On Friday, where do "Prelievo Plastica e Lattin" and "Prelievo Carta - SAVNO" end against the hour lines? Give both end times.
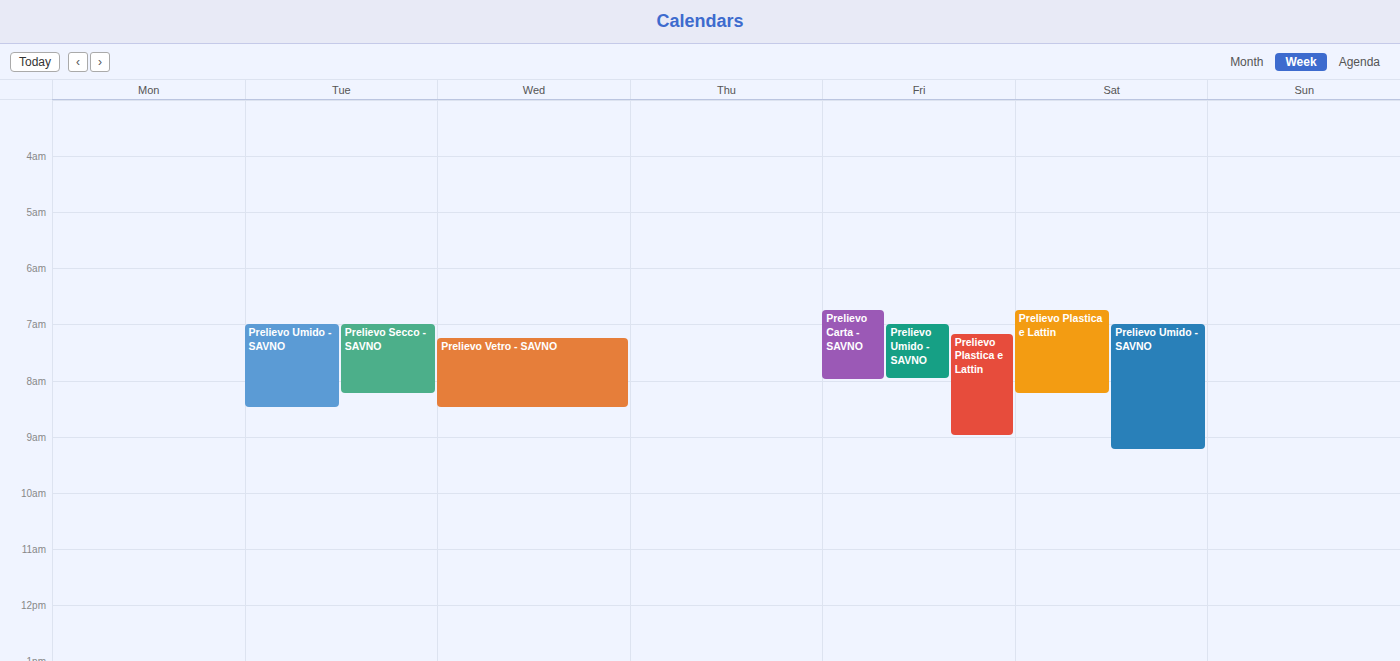
"Prelievo Plastica e Lattin": 9:00 AM, exactly on the 9 AM line. "Prelievo Carta - SAVNO": 8:00 AM, exactly on the 8 AM line.